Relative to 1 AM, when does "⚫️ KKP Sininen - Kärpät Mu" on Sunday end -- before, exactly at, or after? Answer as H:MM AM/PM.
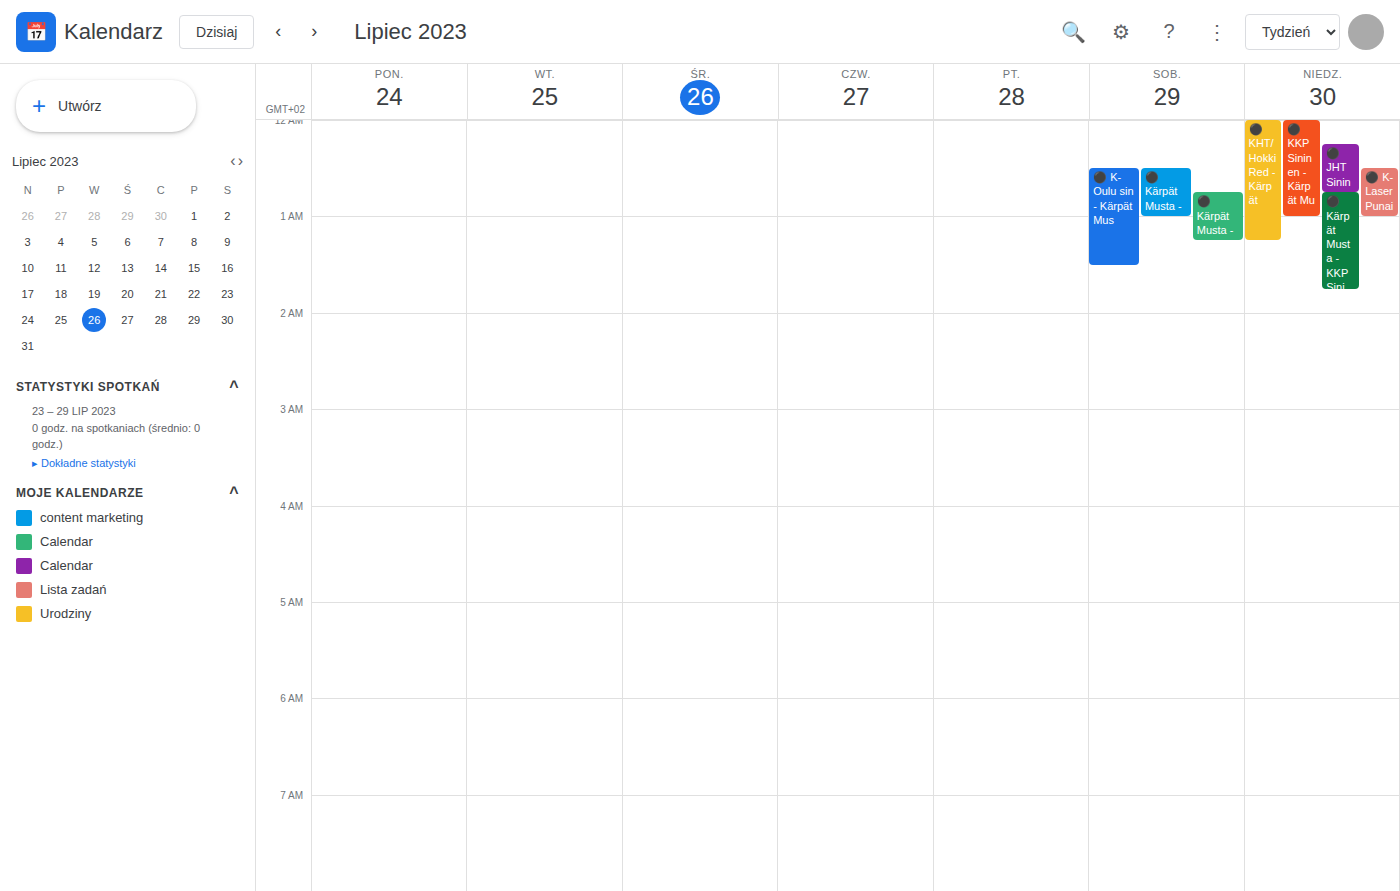
1:00 AM -- exactly at 1 AM, on the 1 AM line.